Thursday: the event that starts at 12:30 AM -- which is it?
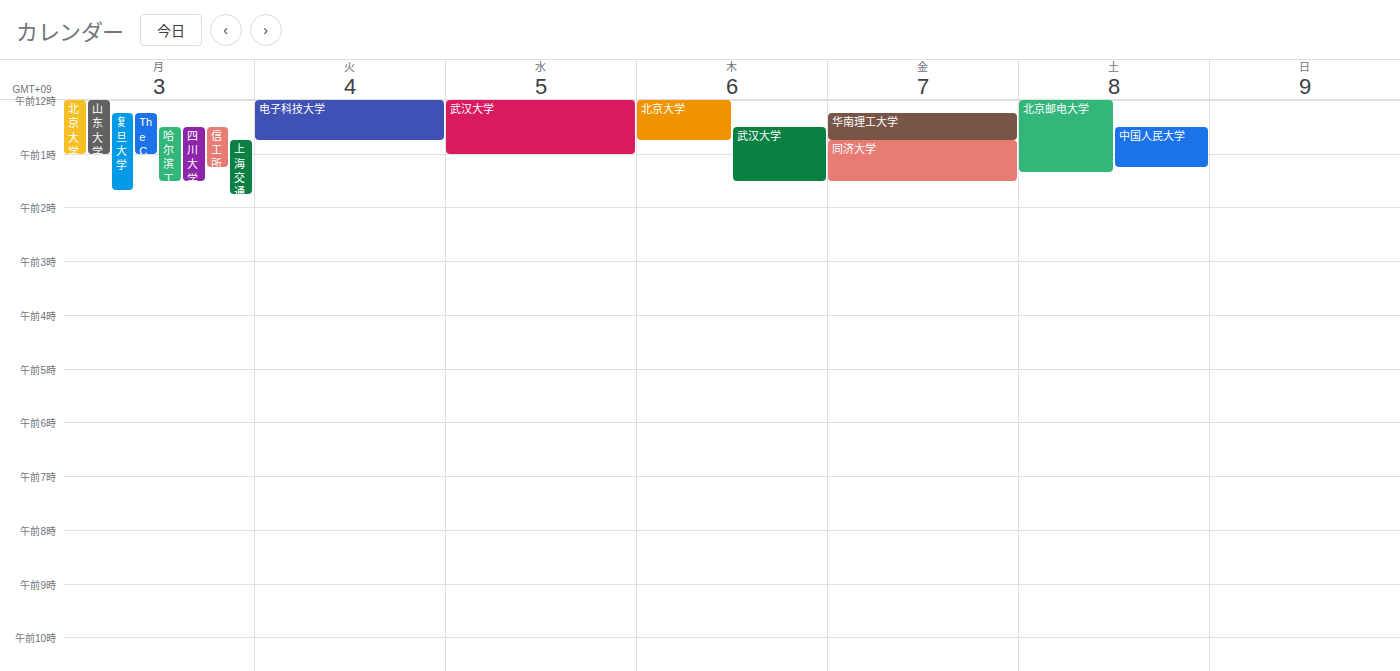
"武汉大学"